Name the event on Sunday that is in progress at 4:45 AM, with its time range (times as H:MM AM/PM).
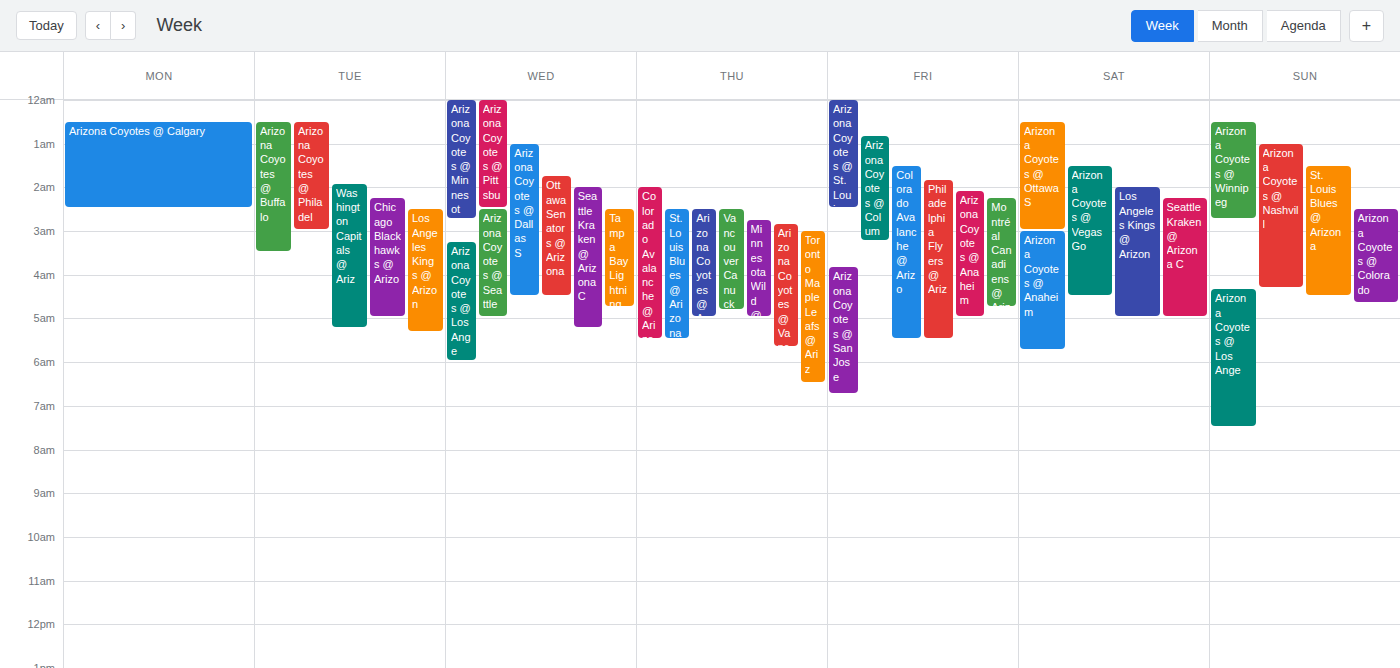
"Arizona Coyotes @ Los Ange", 4:20 AM to 7:30 AM